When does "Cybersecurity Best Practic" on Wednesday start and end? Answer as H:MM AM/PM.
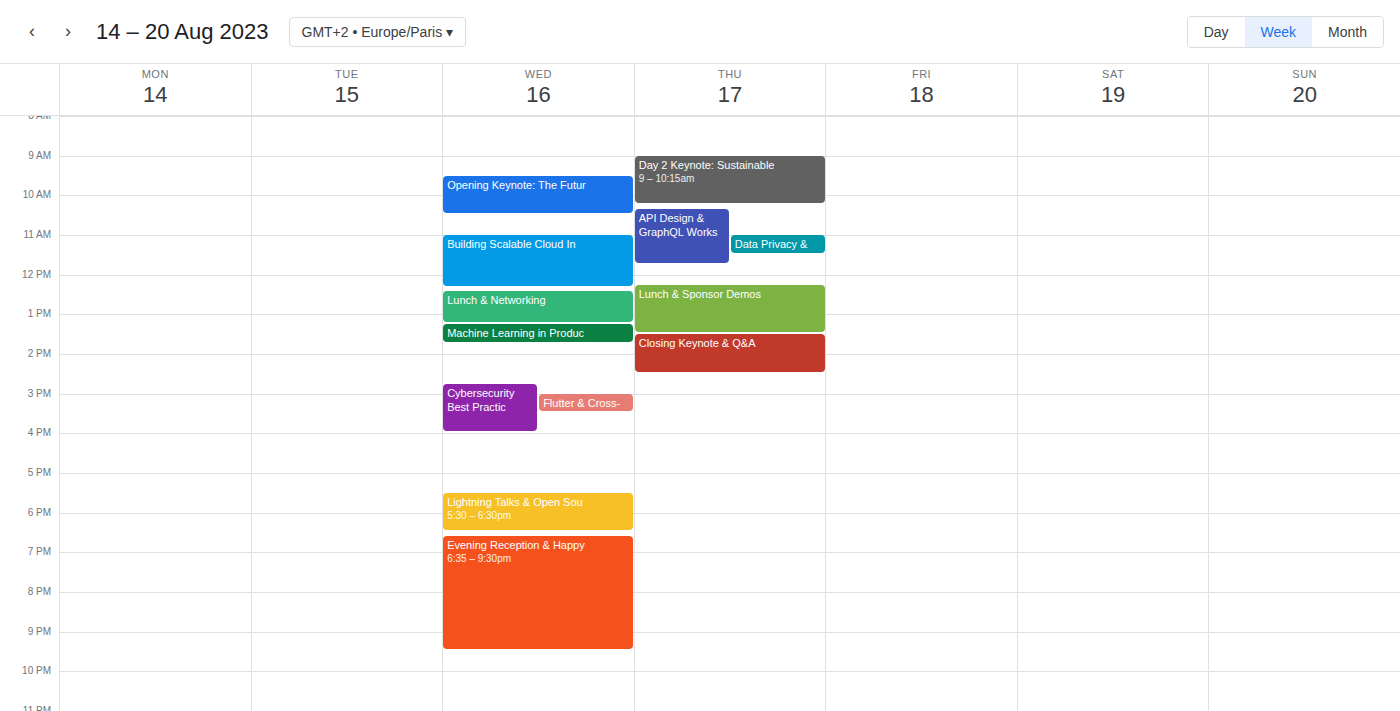
2:45 PM to 4:00 PM